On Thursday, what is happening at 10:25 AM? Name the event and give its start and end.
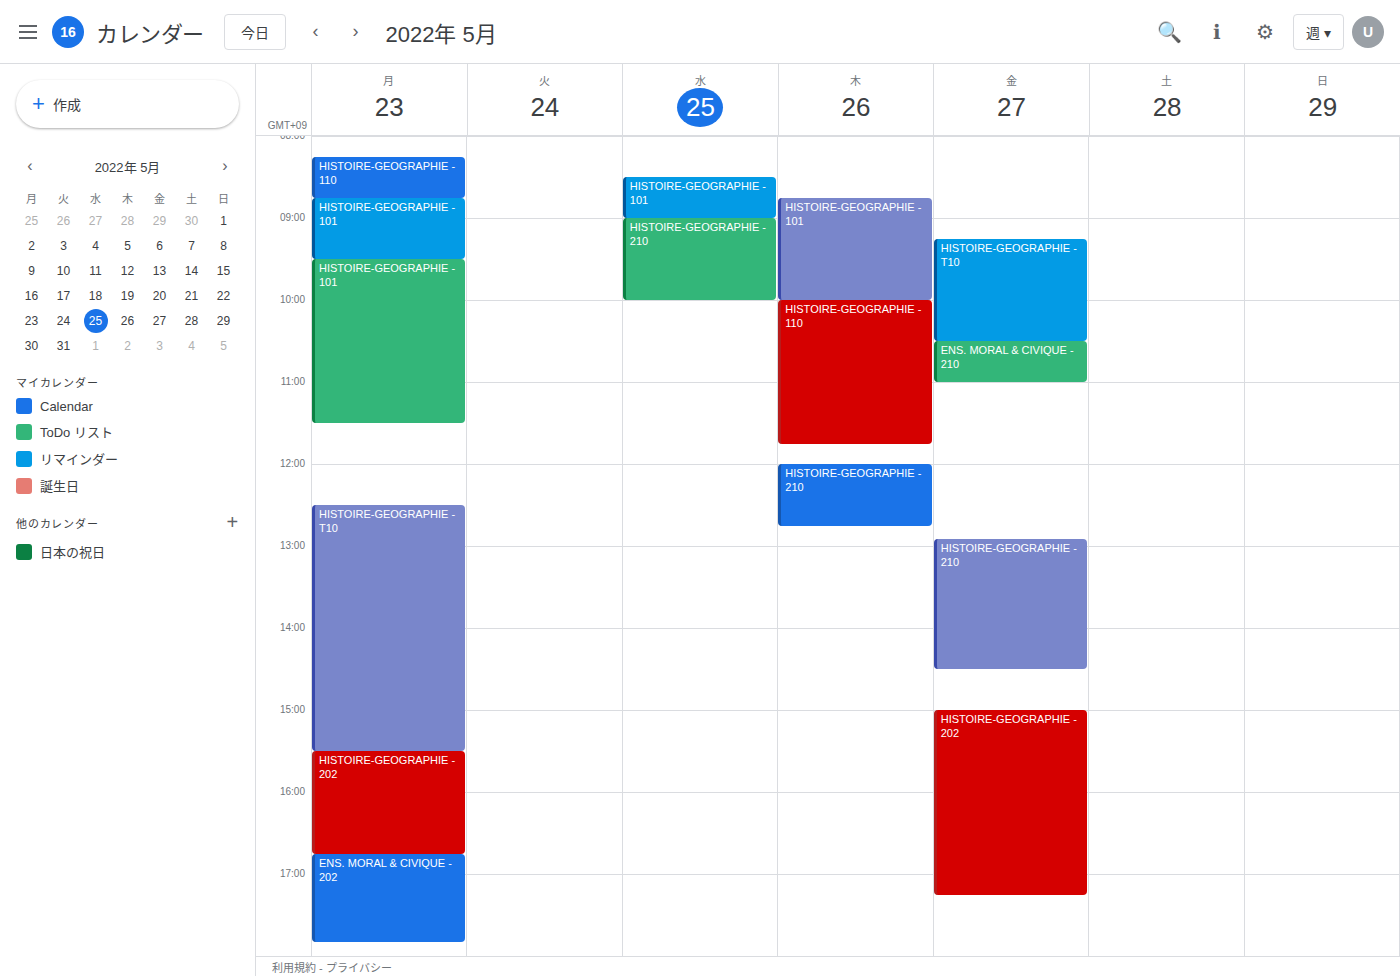
"HISTOIRE-GEOGRAPHIE - 110", 10:00 AM to 11:45 AM